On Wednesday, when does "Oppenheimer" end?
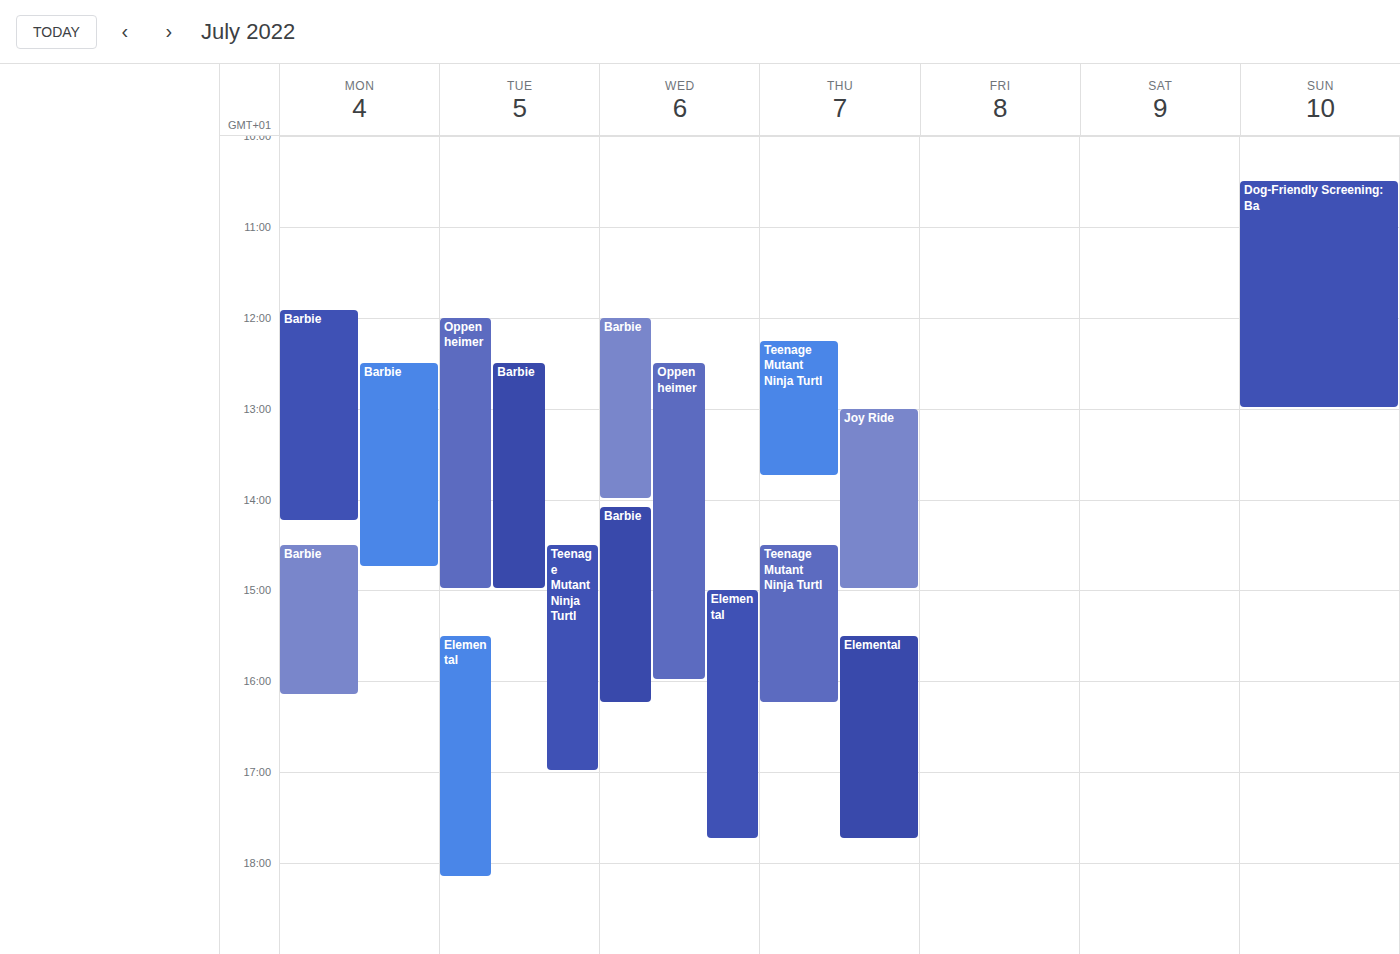
4:00 PM